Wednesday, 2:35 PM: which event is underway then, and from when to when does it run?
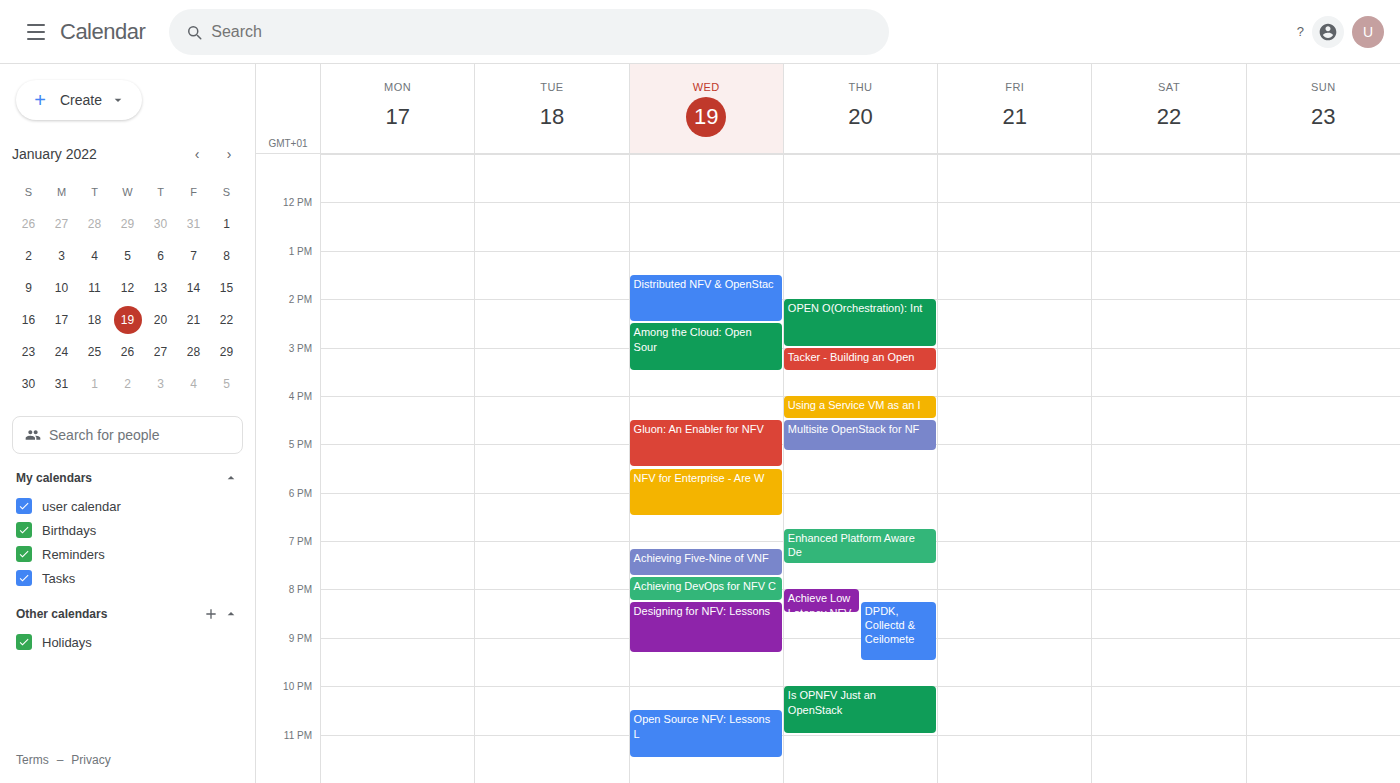
"Among the Cloud: Open Sour", 2:30 PM to 3:30 PM